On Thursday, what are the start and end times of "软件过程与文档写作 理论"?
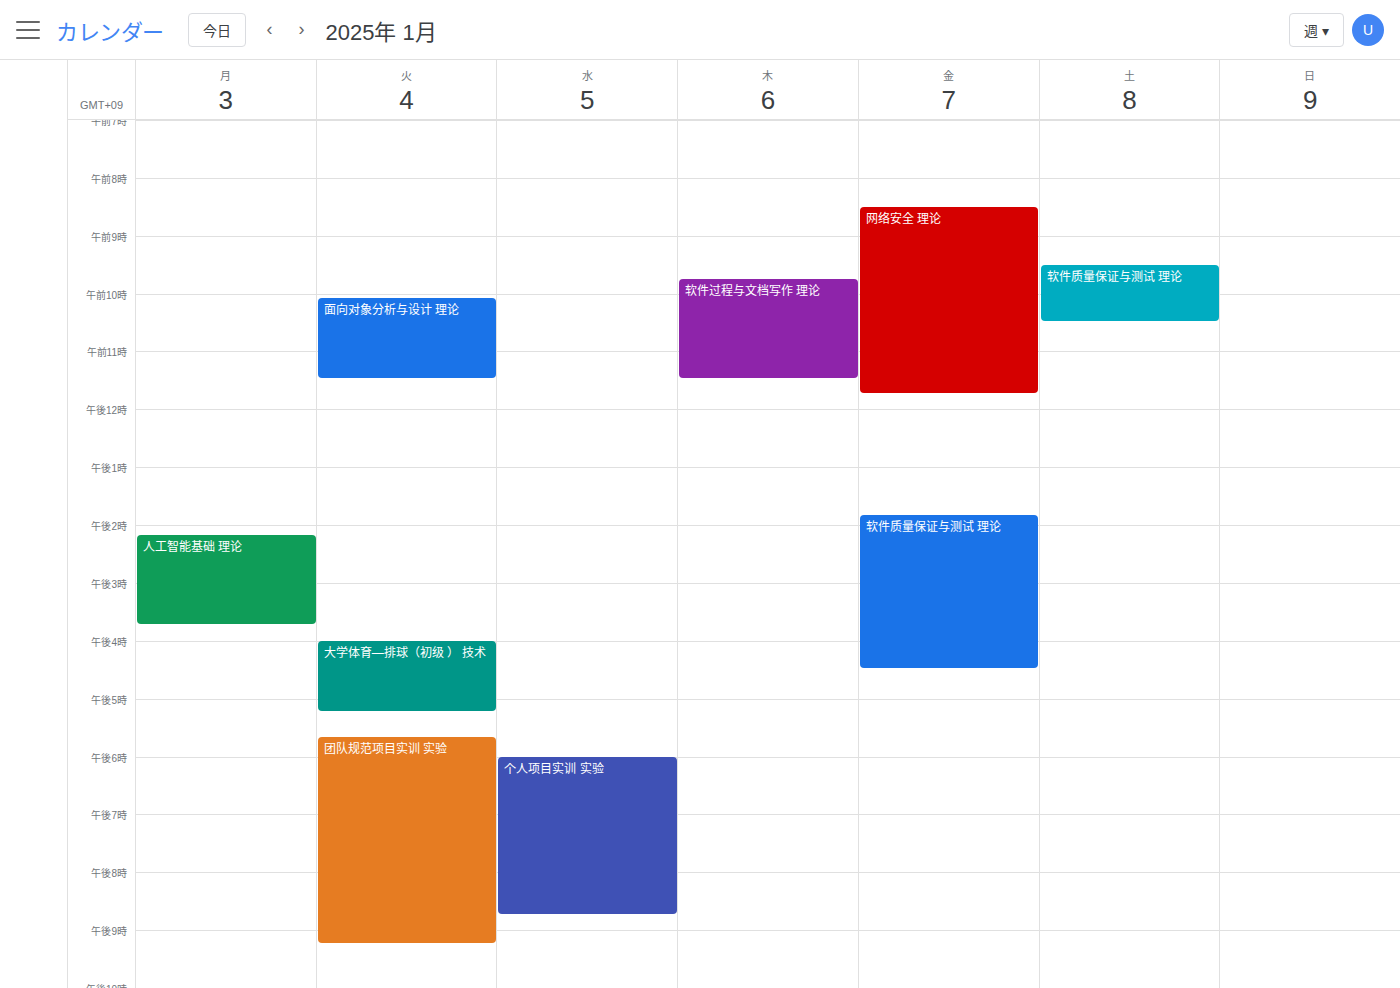
9:45 AM to 11:30 AM